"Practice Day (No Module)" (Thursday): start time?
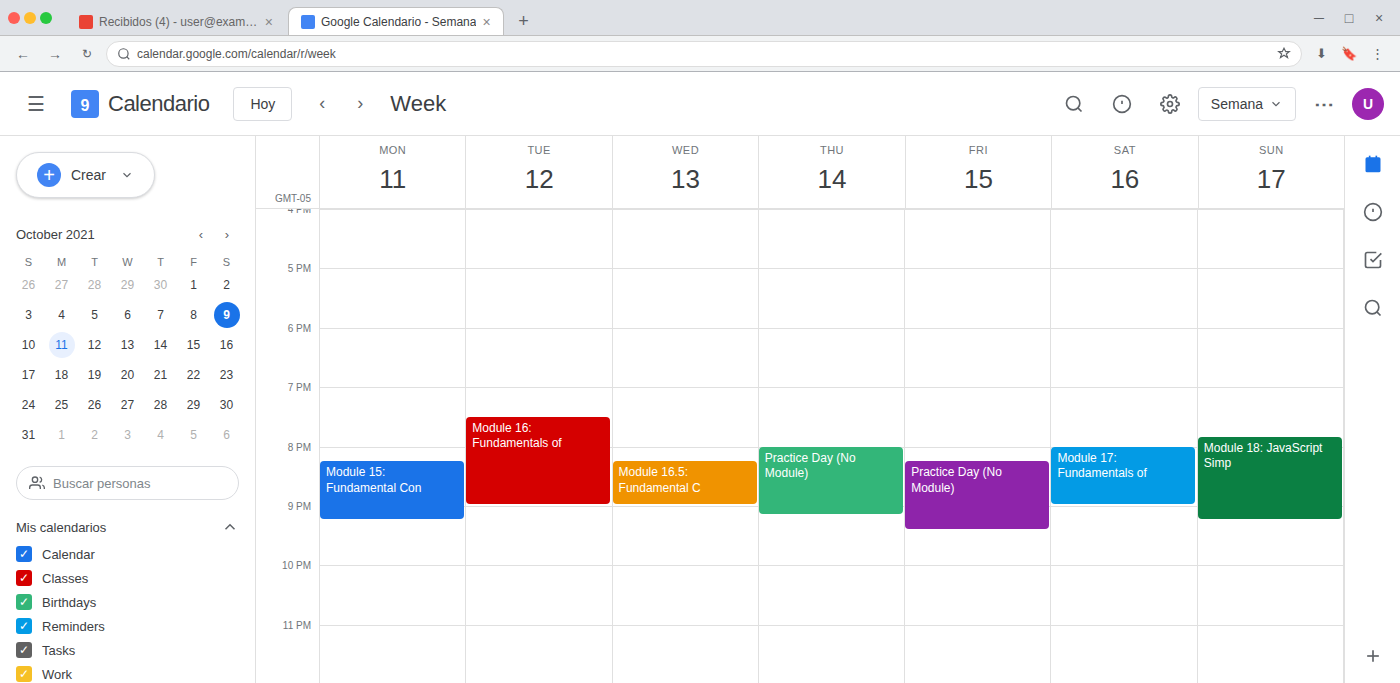
8:00 PM